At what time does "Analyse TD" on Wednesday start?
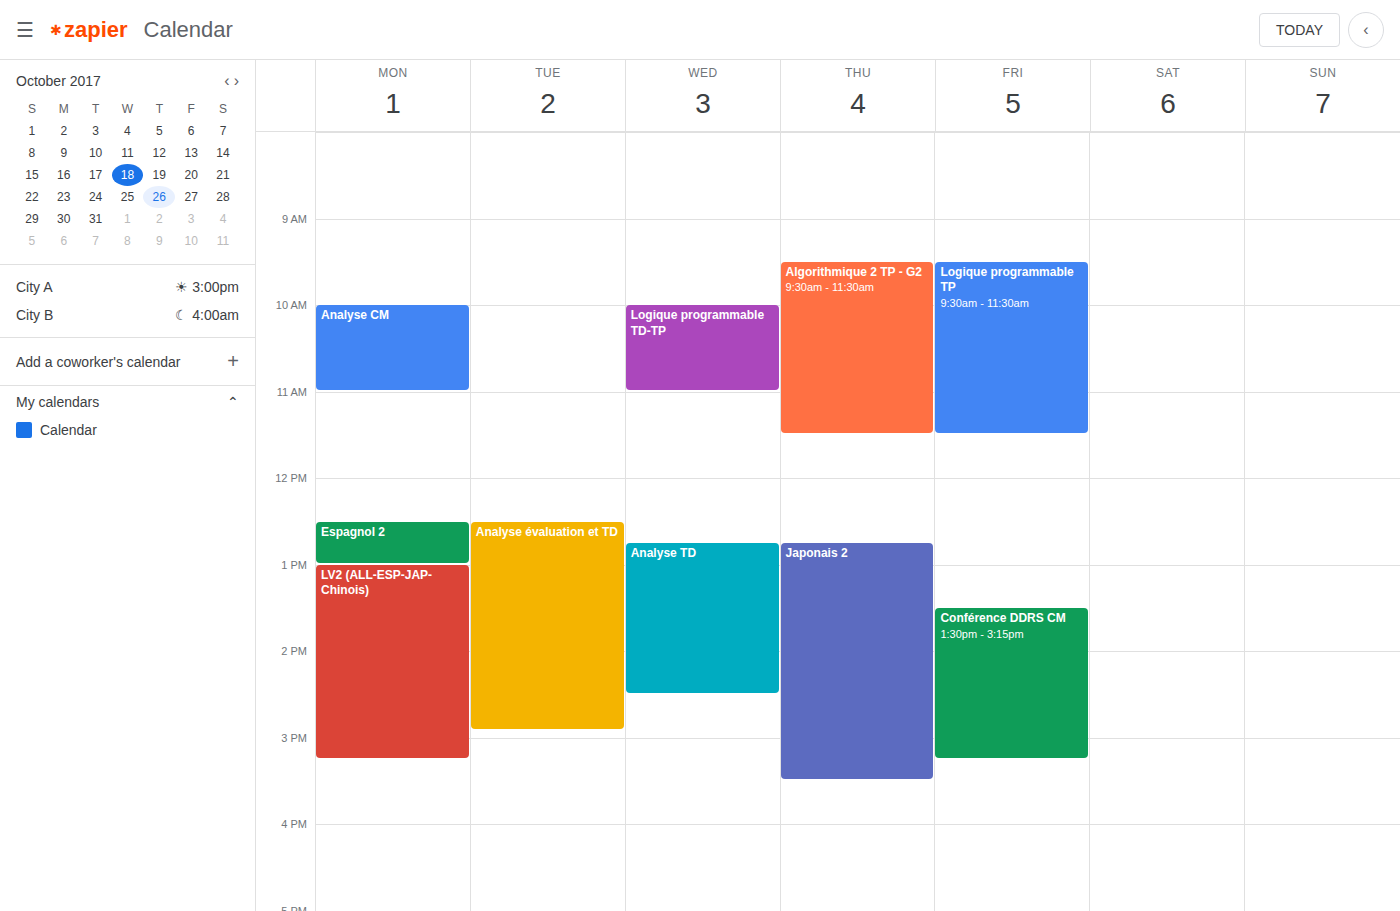
12:45 PM